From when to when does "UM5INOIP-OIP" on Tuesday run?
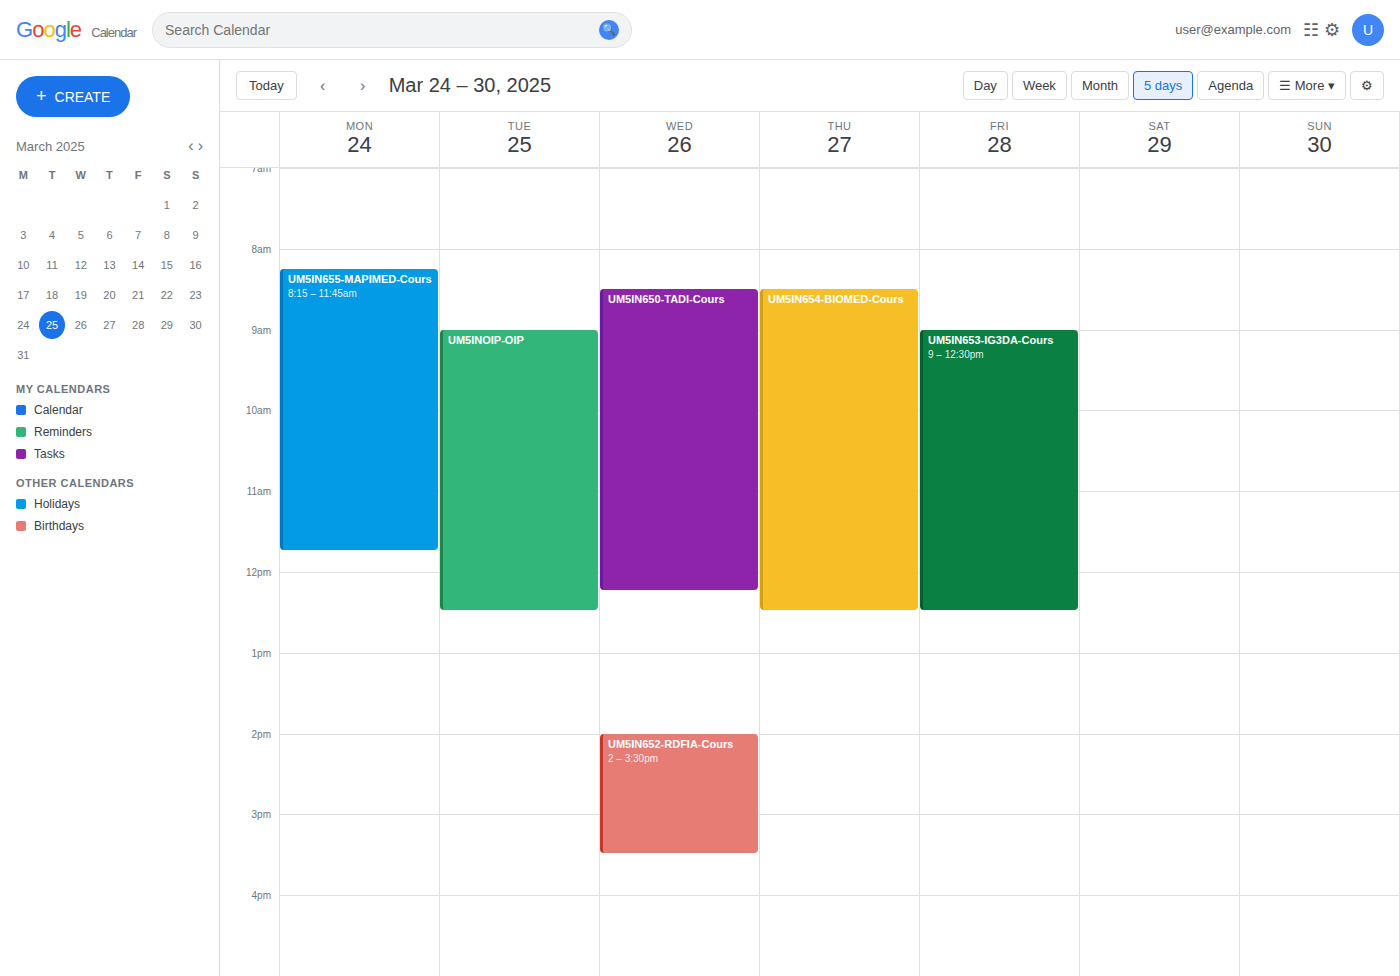
9:00 AM to 12:30 PM